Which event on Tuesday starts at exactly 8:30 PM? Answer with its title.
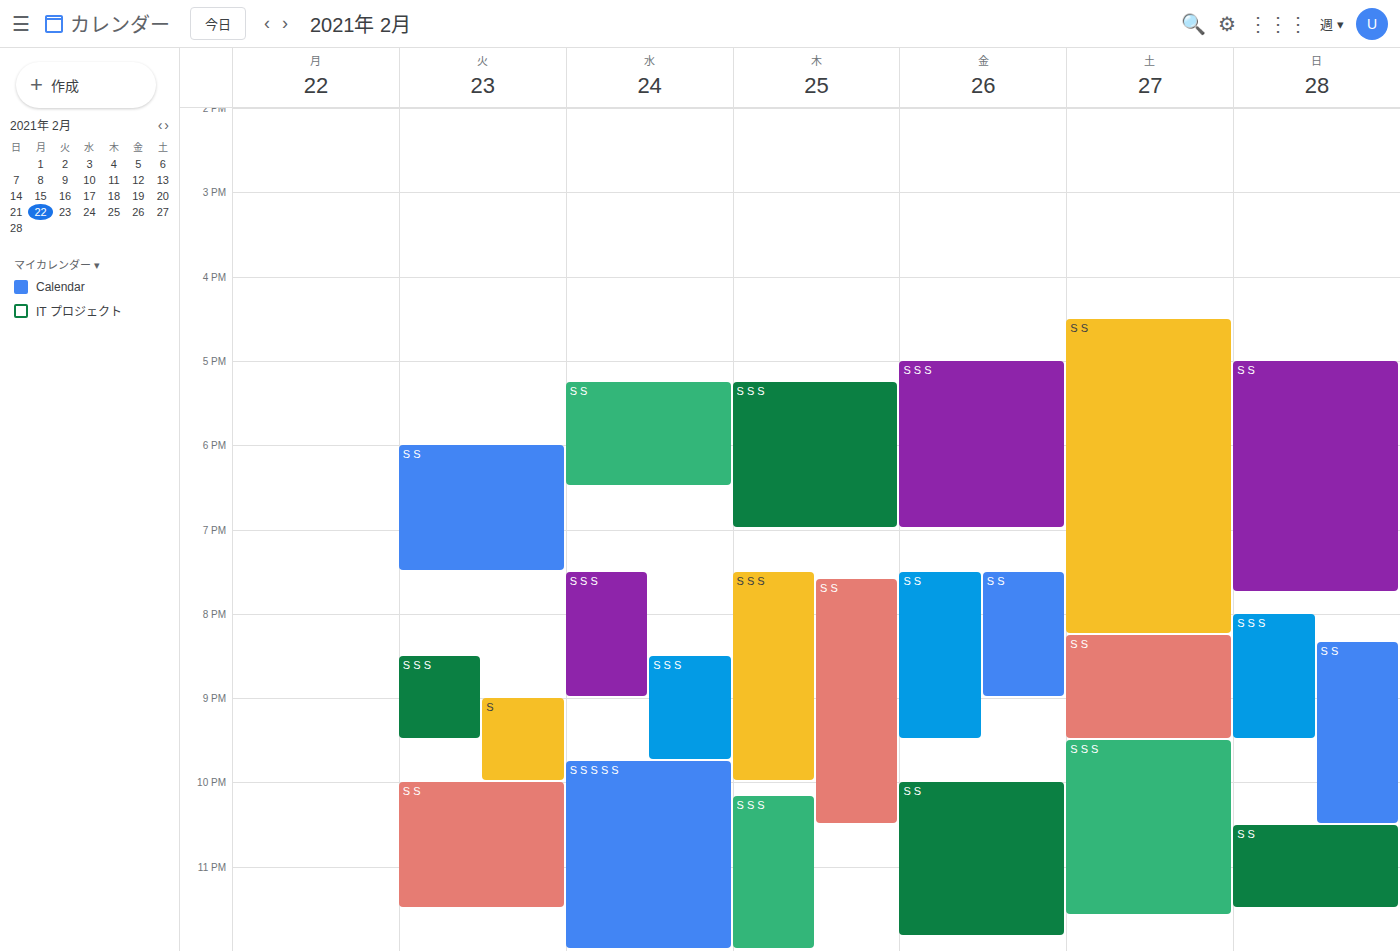
"S S S"